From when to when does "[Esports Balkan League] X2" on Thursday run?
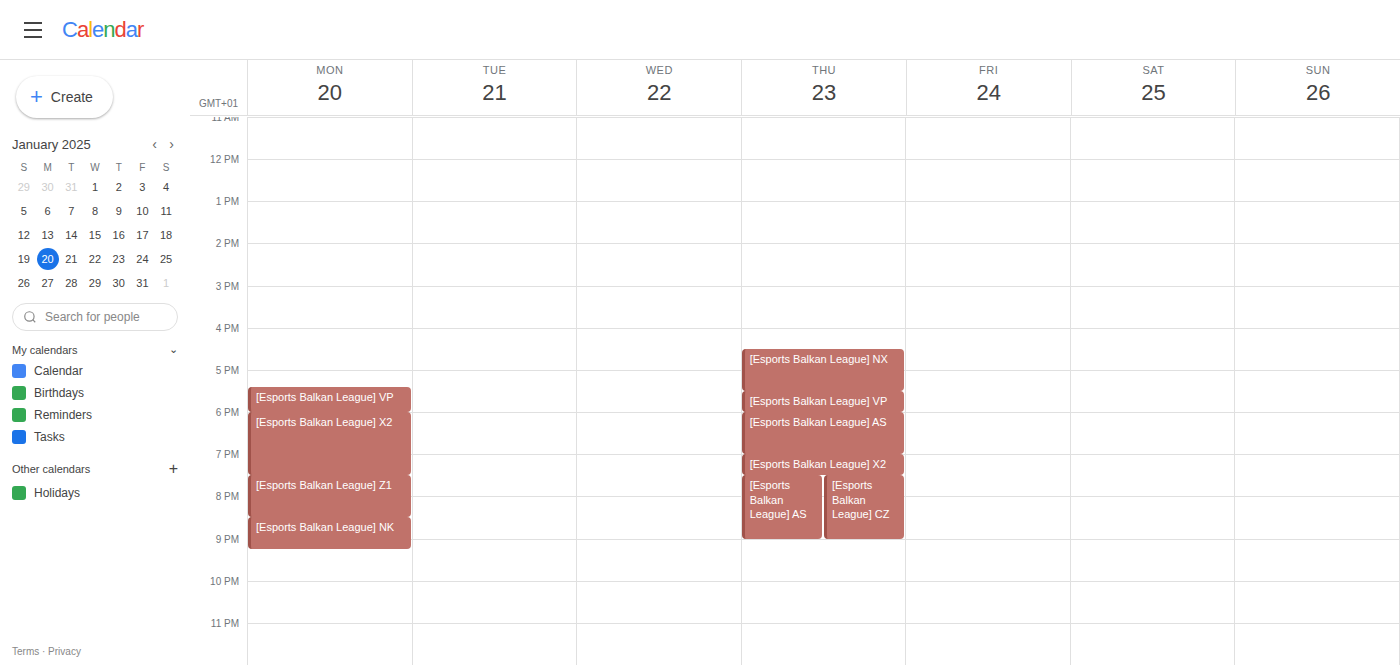
7:00 PM to 7:30 PM